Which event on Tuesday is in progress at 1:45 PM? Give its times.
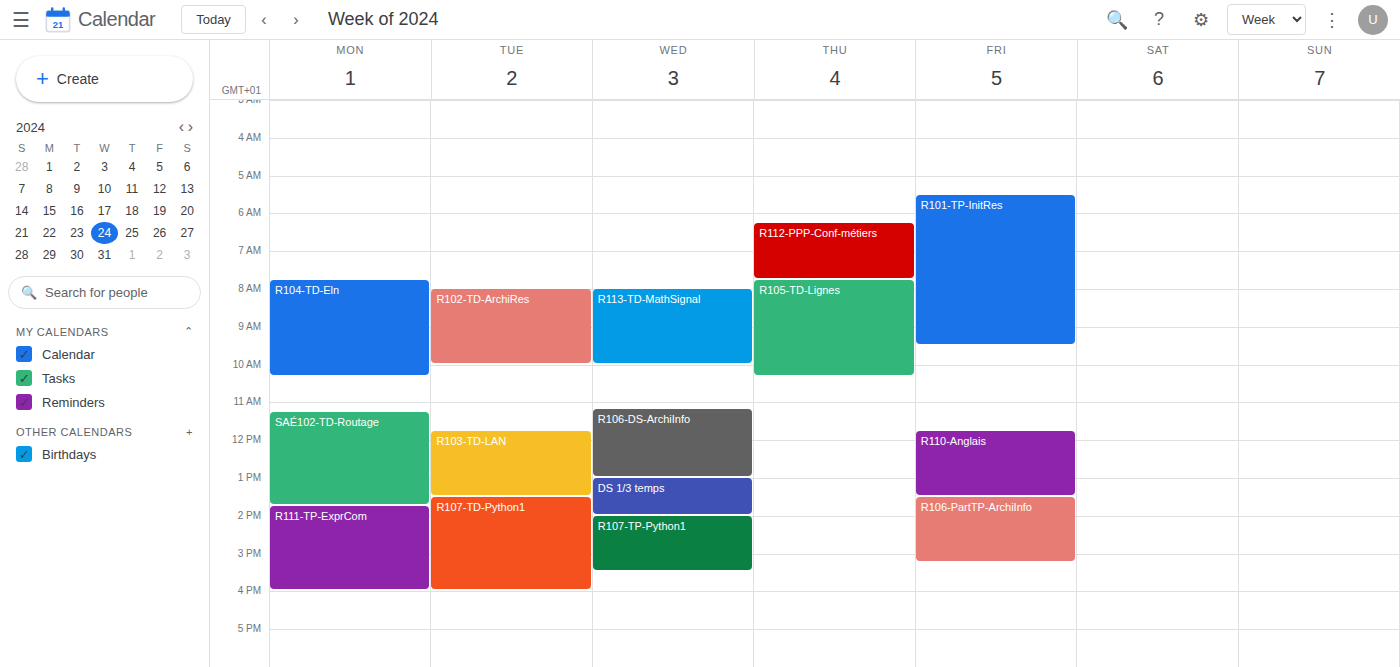
"R107-TD-Python1", 1:30 PM to 4:00 PM